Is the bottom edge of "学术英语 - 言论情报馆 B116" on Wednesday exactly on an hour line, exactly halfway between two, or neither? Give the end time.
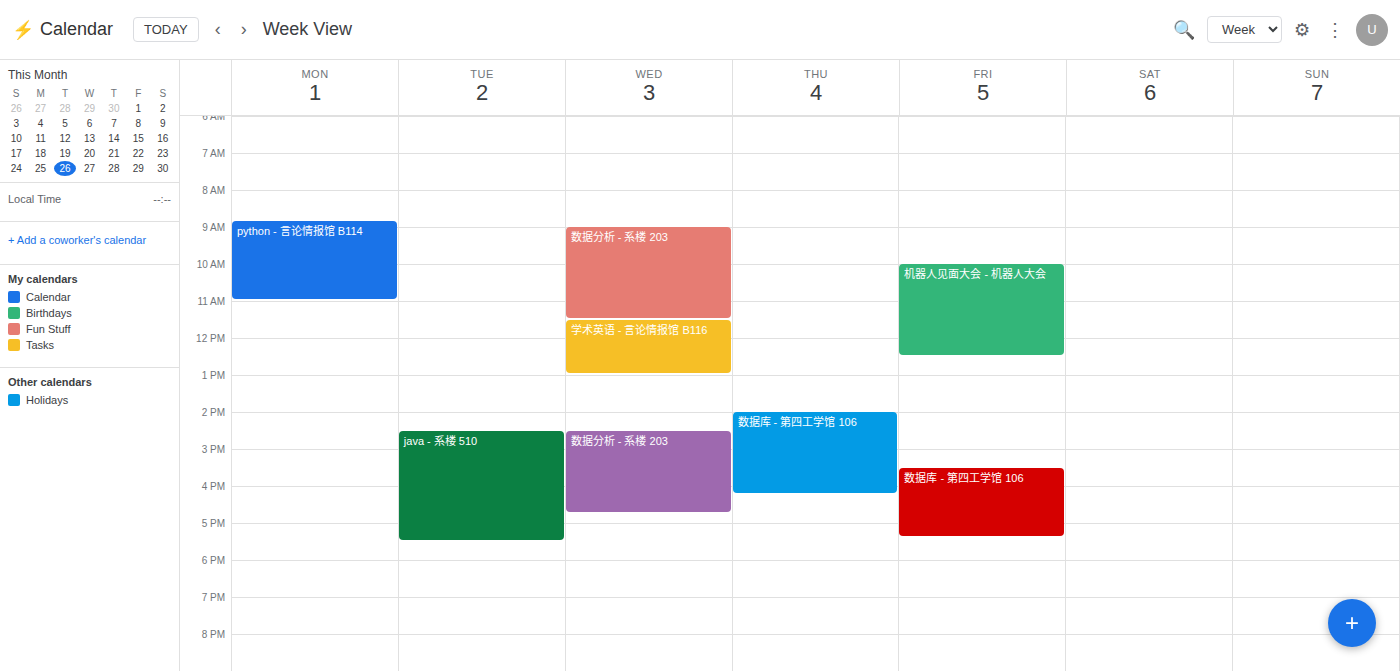
13:00 -- exactly on the 13:00 line.